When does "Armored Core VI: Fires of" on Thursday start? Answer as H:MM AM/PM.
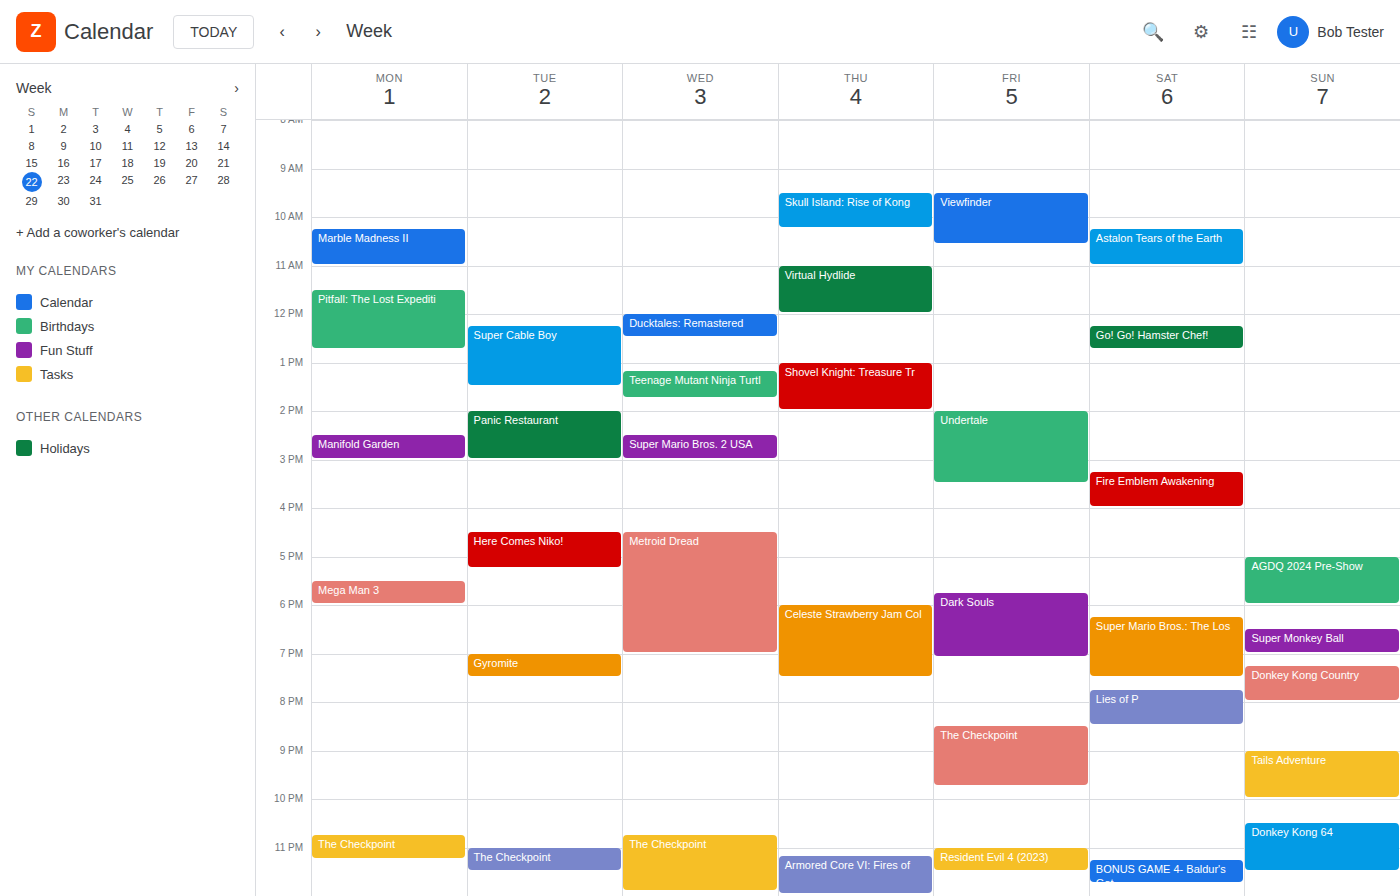
11:10 PM